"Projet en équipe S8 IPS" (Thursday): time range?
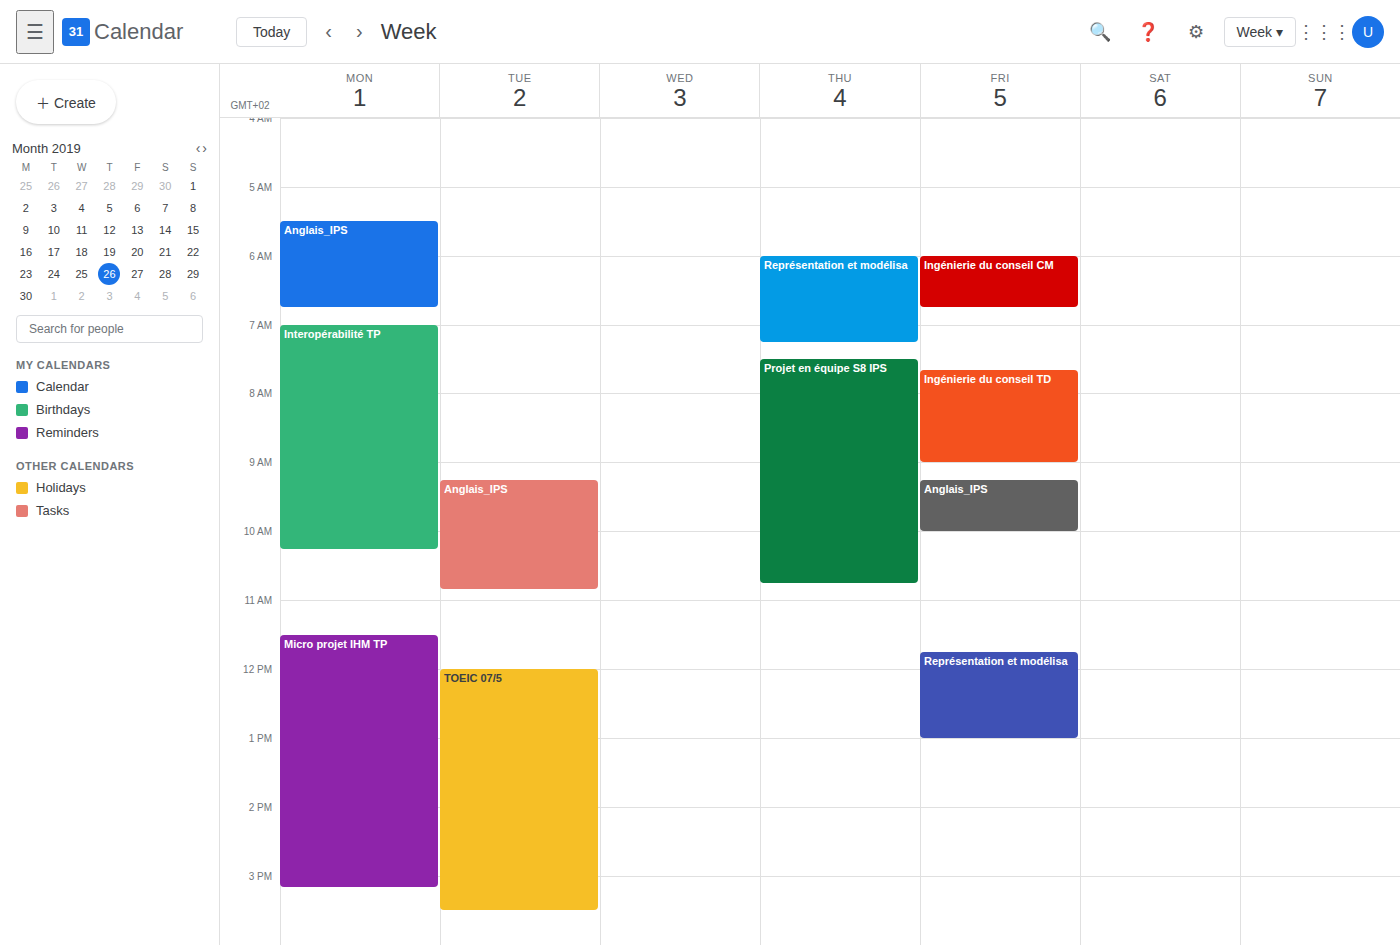
07:30 to 10:45